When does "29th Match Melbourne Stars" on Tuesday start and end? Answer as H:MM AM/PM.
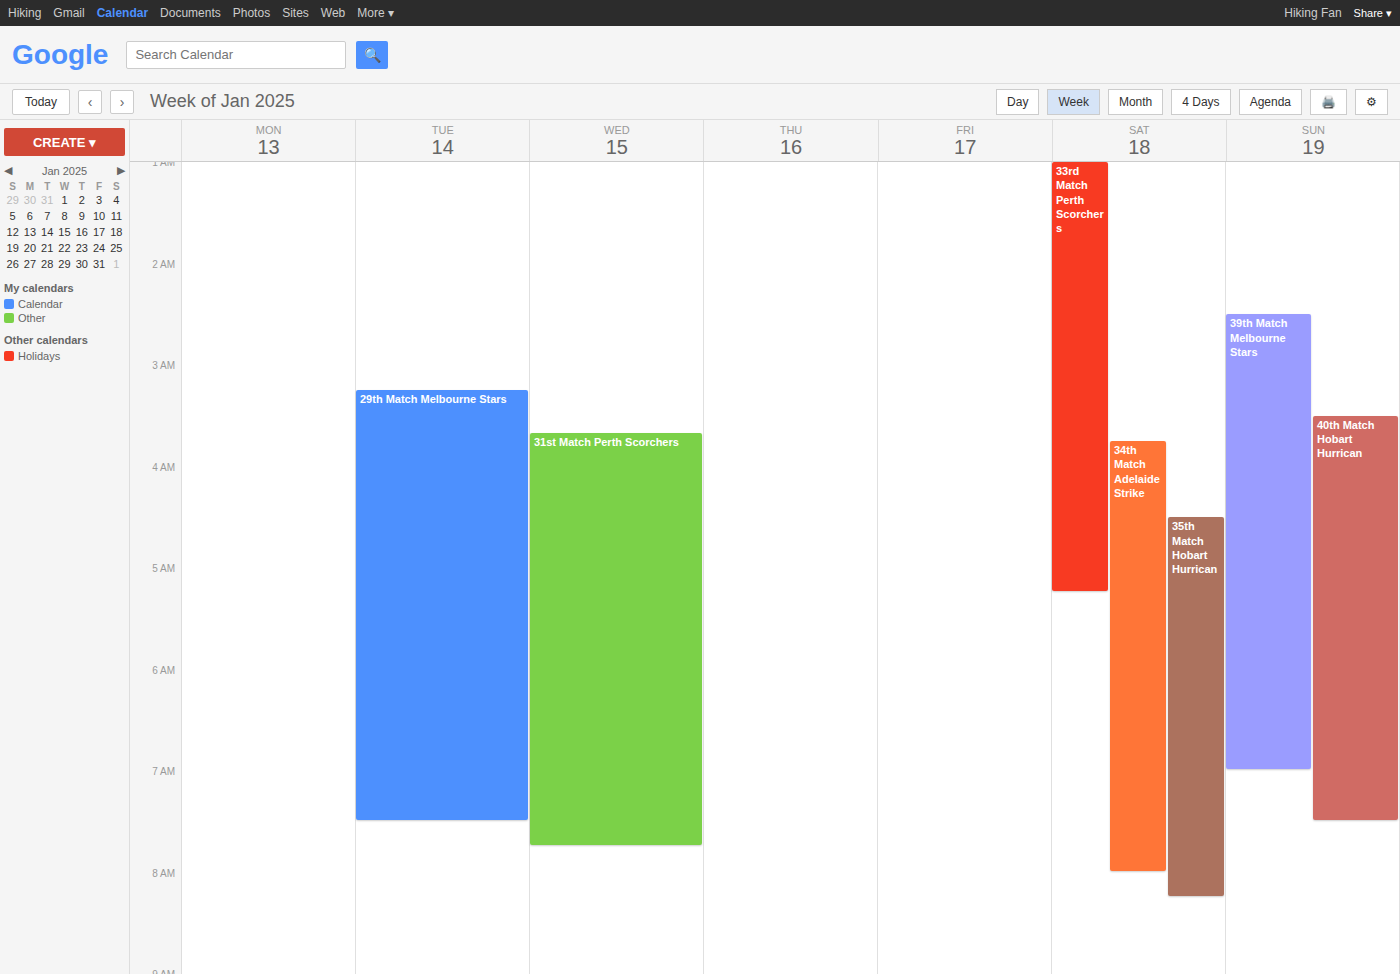
3:15 AM to 7:30 AM